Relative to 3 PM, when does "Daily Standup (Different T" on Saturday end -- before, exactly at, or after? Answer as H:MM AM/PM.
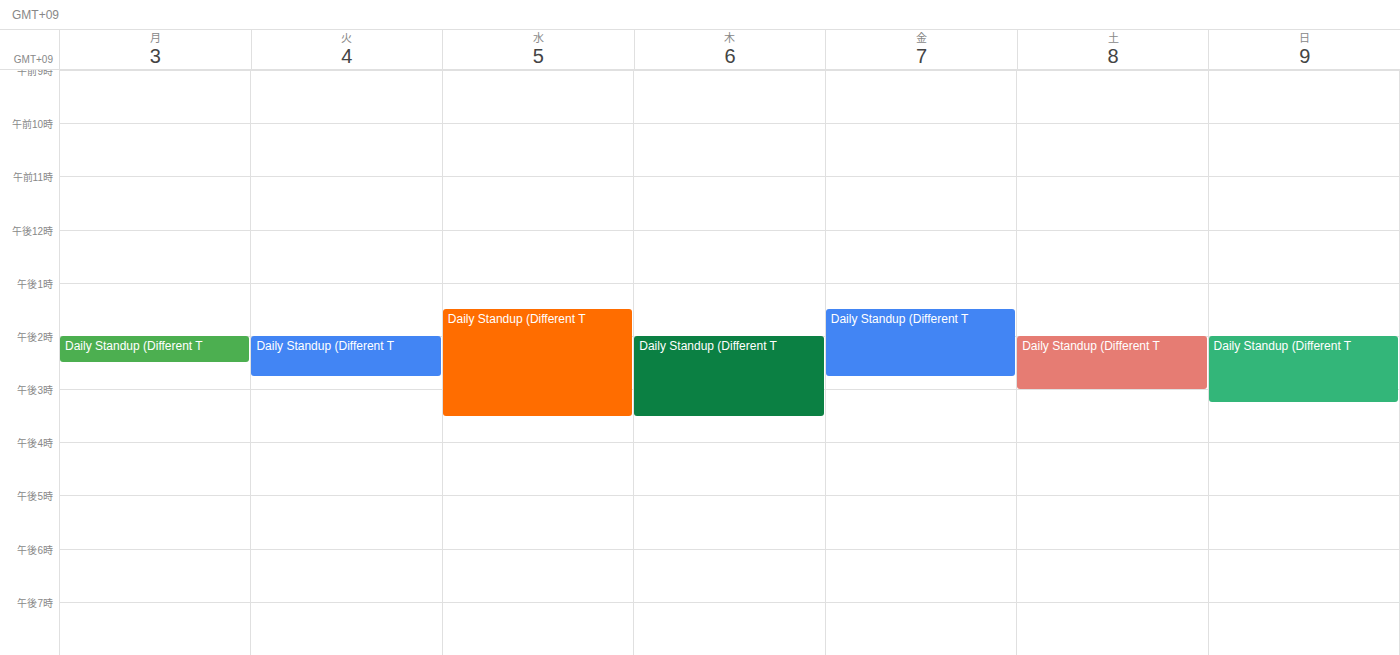
3:00 PM -- exactly at 3 PM, on the 3 PM line.